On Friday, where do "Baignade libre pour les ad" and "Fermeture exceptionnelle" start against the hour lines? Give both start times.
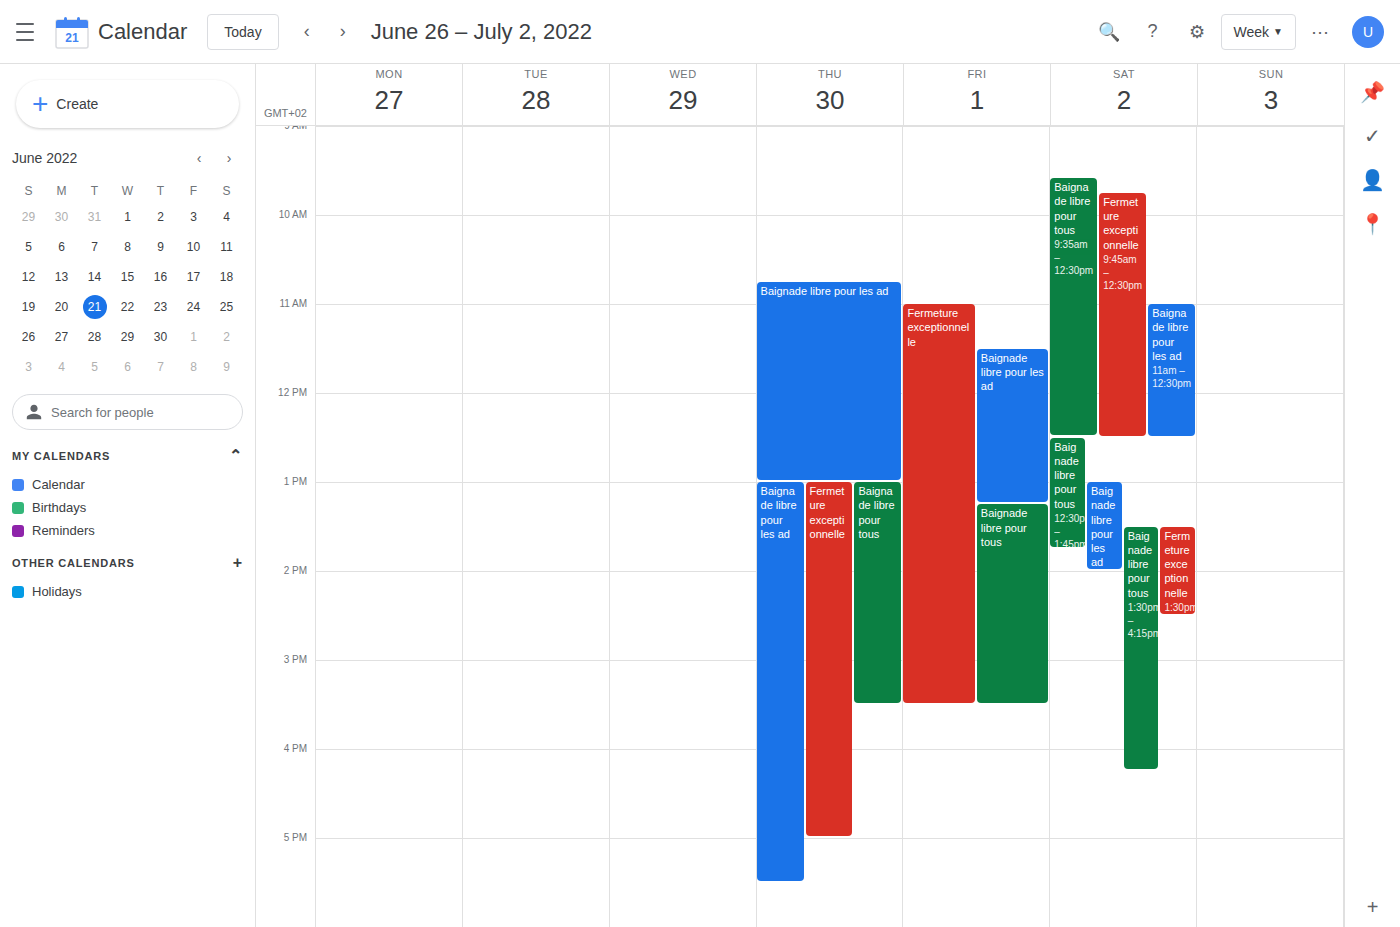
"Baignade libre pour les ad": 11:30, halfway between the 11:00 and 12:00 lines. "Fermeture exceptionnelle": 11:00, exactly on the 11:00 line.